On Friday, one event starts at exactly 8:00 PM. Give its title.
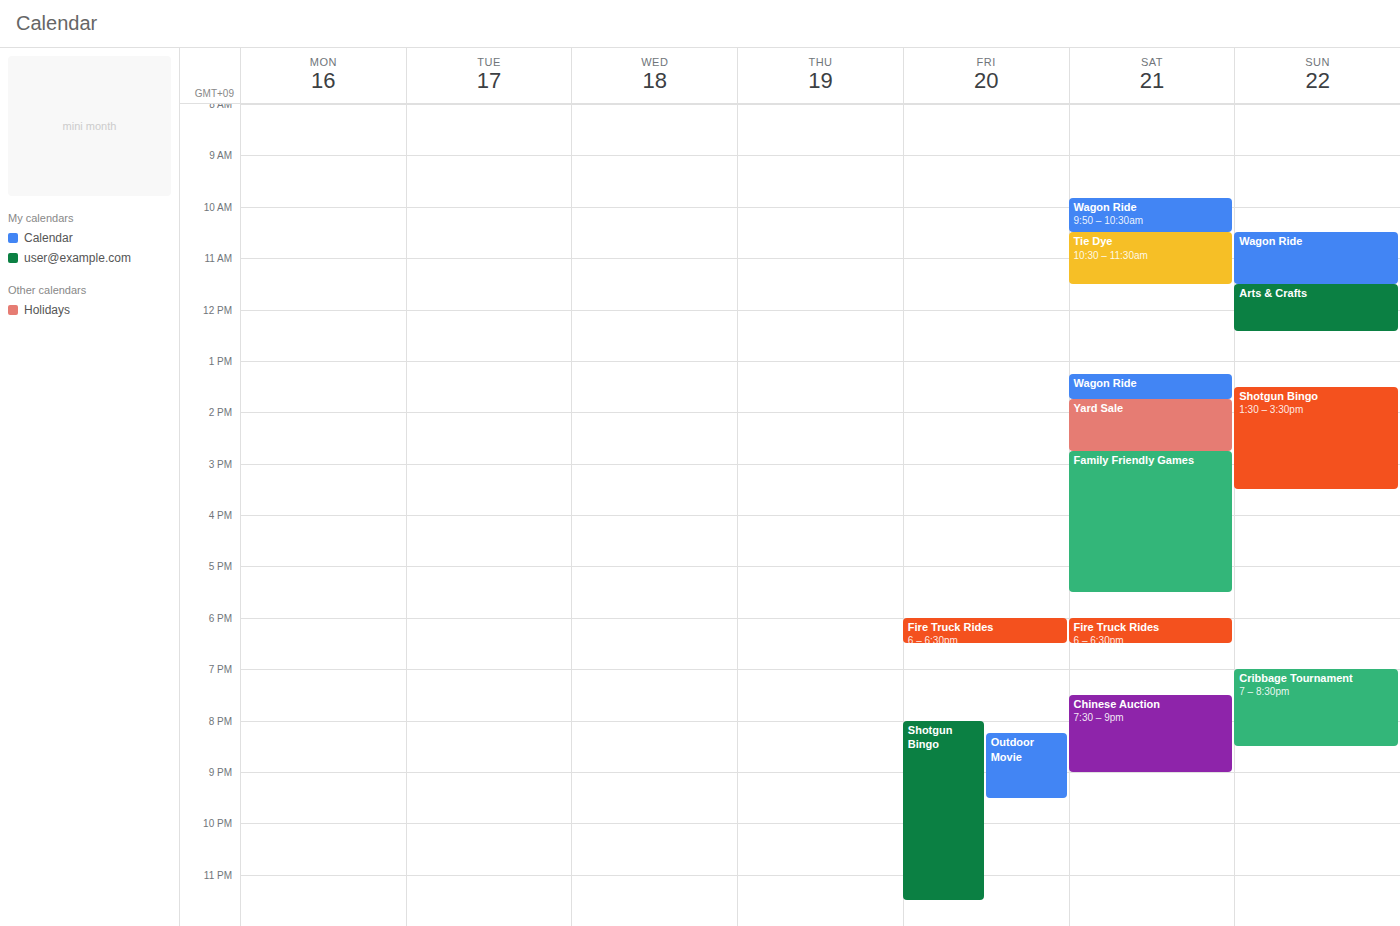
"Shotgun Bingo"